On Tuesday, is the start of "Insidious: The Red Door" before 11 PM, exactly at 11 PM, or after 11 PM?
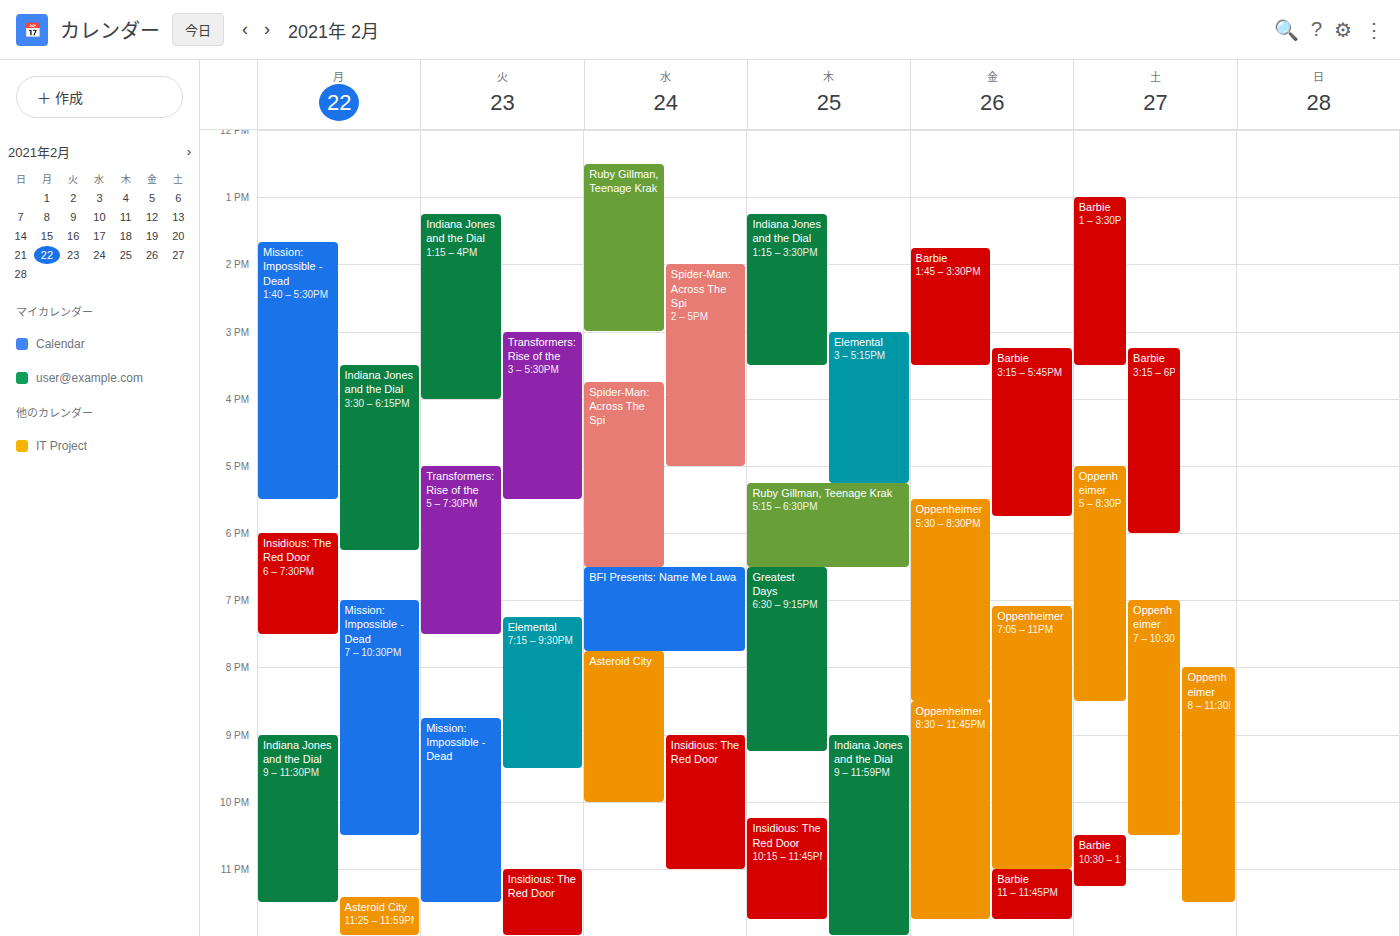
11:00 PM -- exactly at 11 PM, on the 11 PM line.